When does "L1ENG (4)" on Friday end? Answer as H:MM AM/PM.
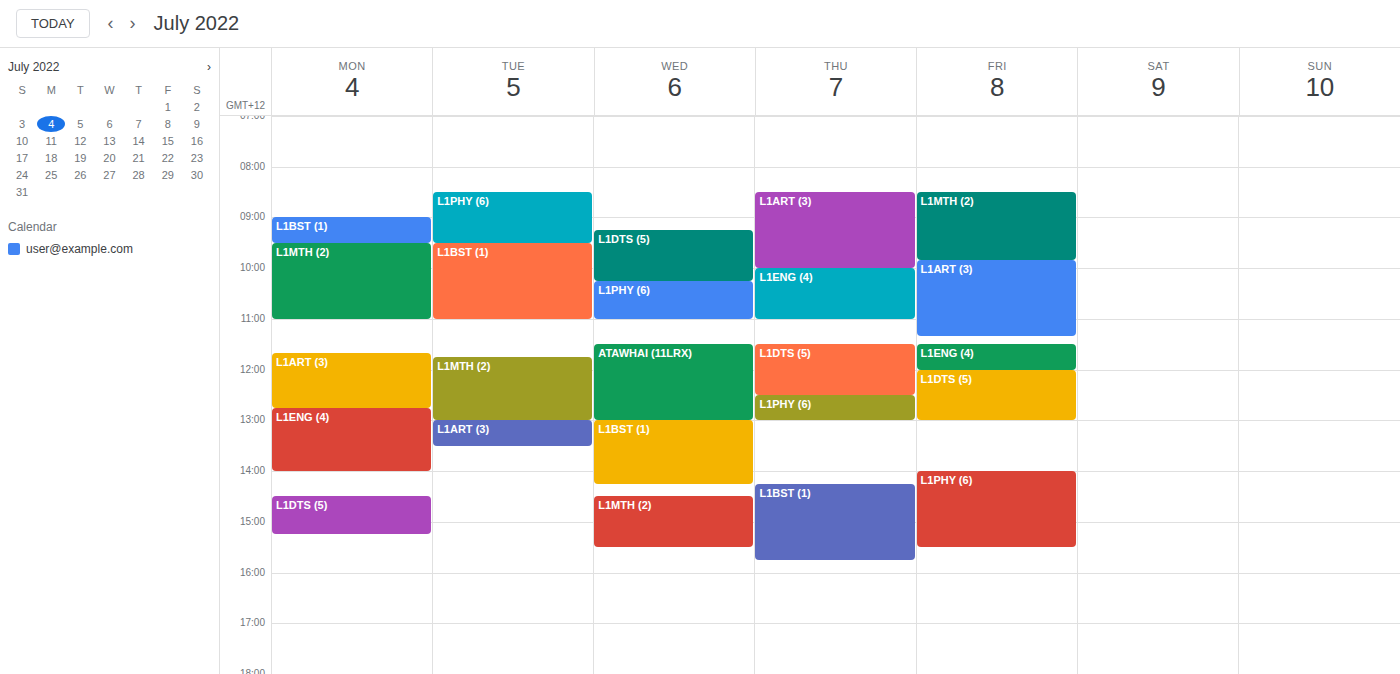
12:00 PM